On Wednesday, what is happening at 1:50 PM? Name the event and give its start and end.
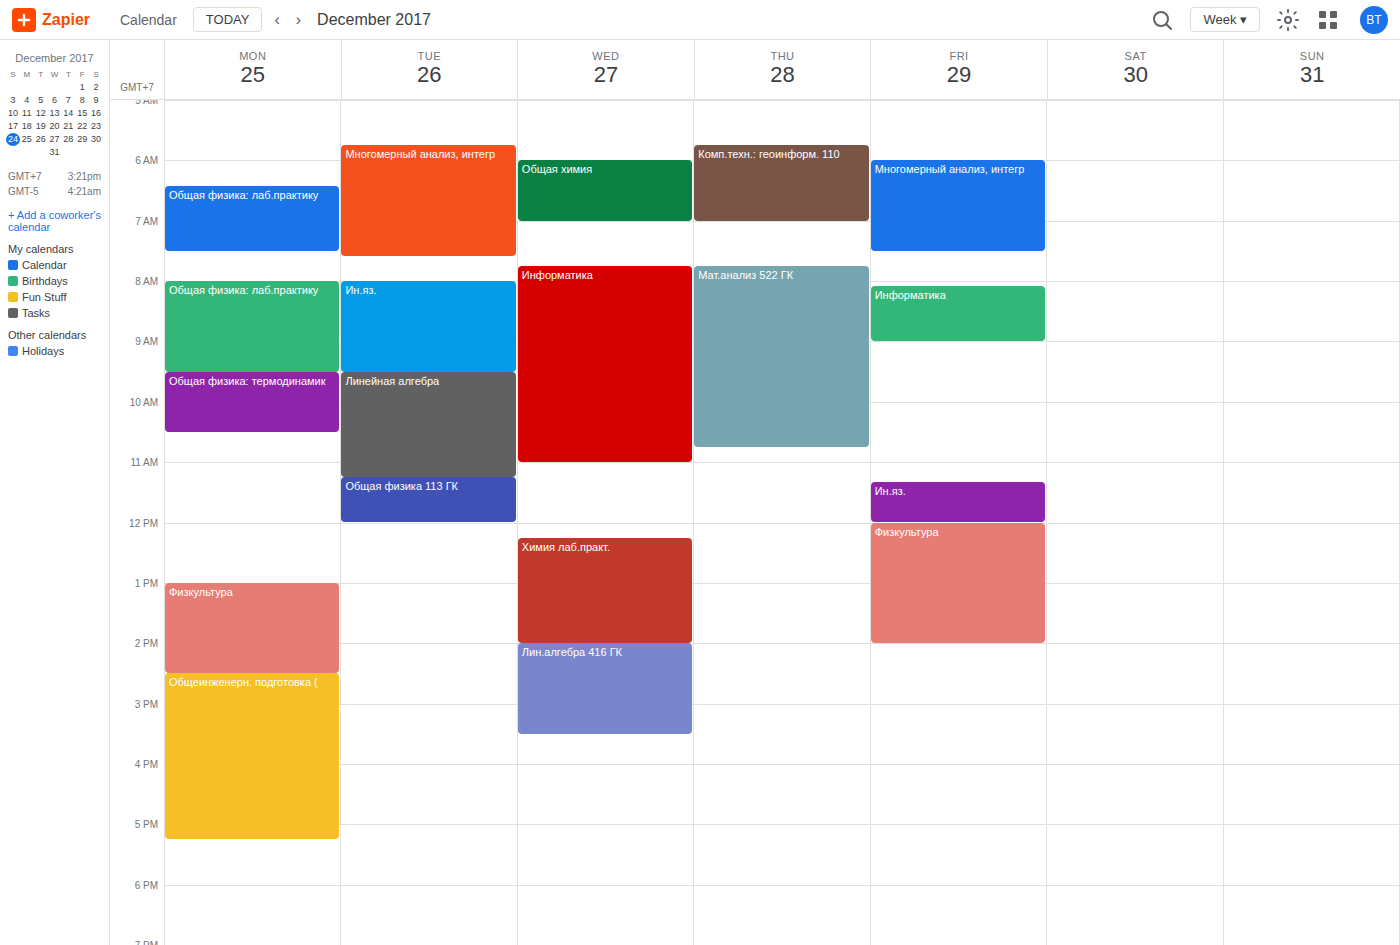
"Химия лаб.практ.", 12:15 PM to 2:00 PM